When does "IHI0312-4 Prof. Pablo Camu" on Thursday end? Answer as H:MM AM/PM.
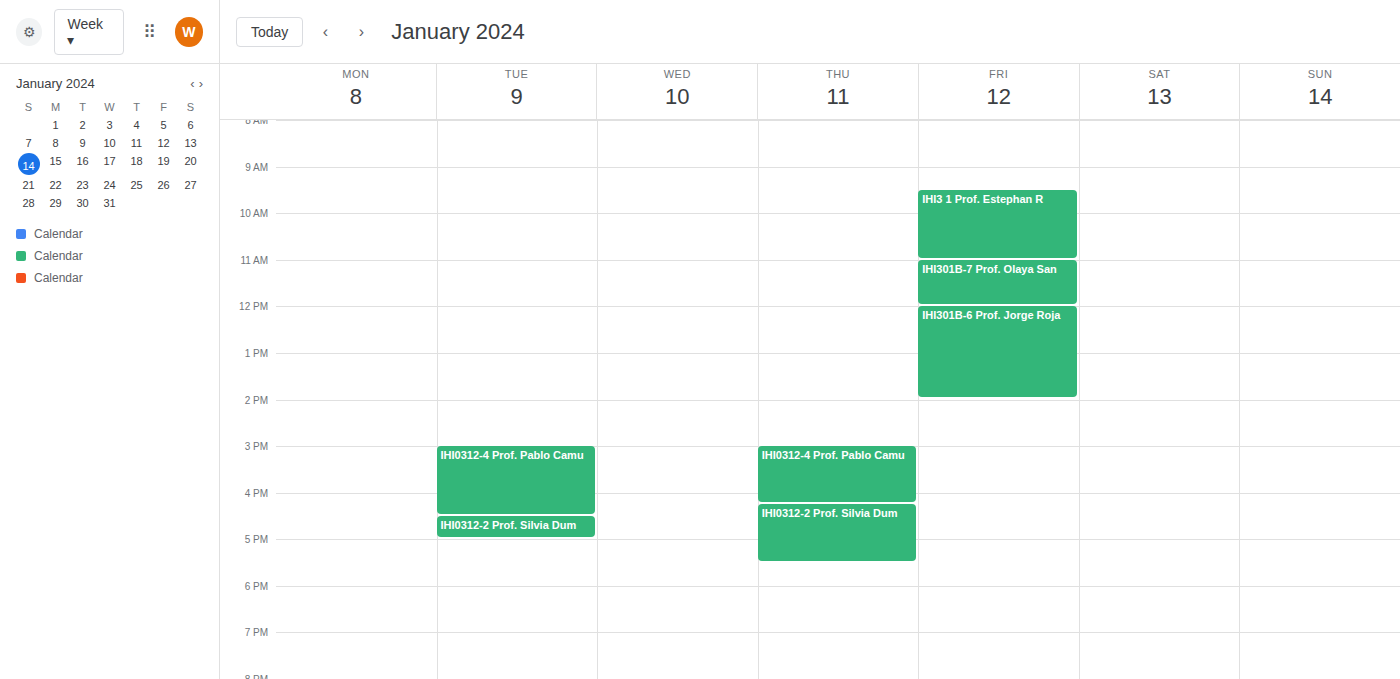
4:15 PM